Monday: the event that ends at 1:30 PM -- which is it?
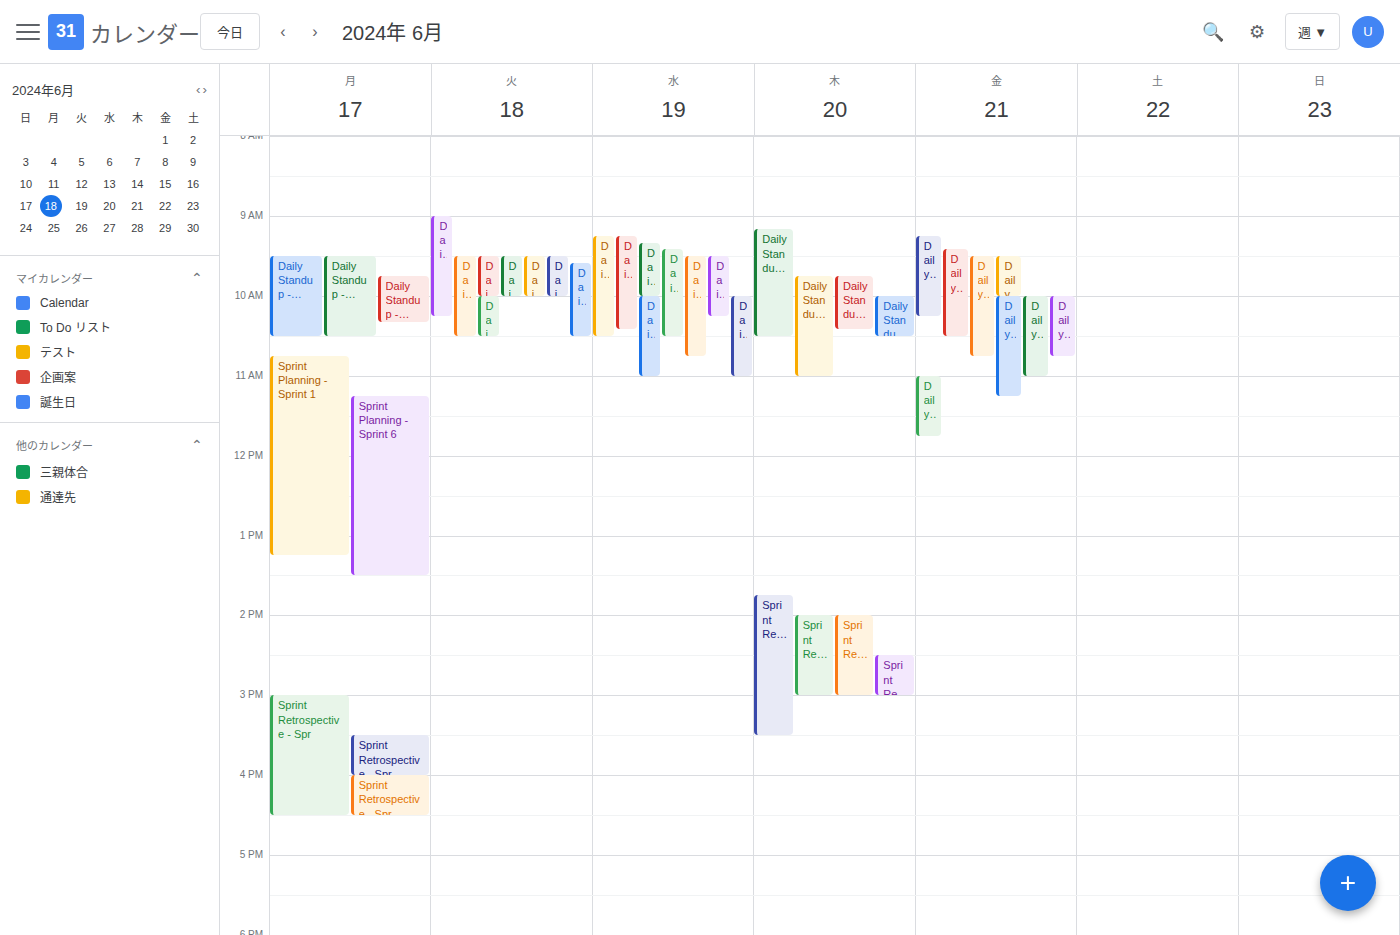
"Sprint Planning - Sprint 6"